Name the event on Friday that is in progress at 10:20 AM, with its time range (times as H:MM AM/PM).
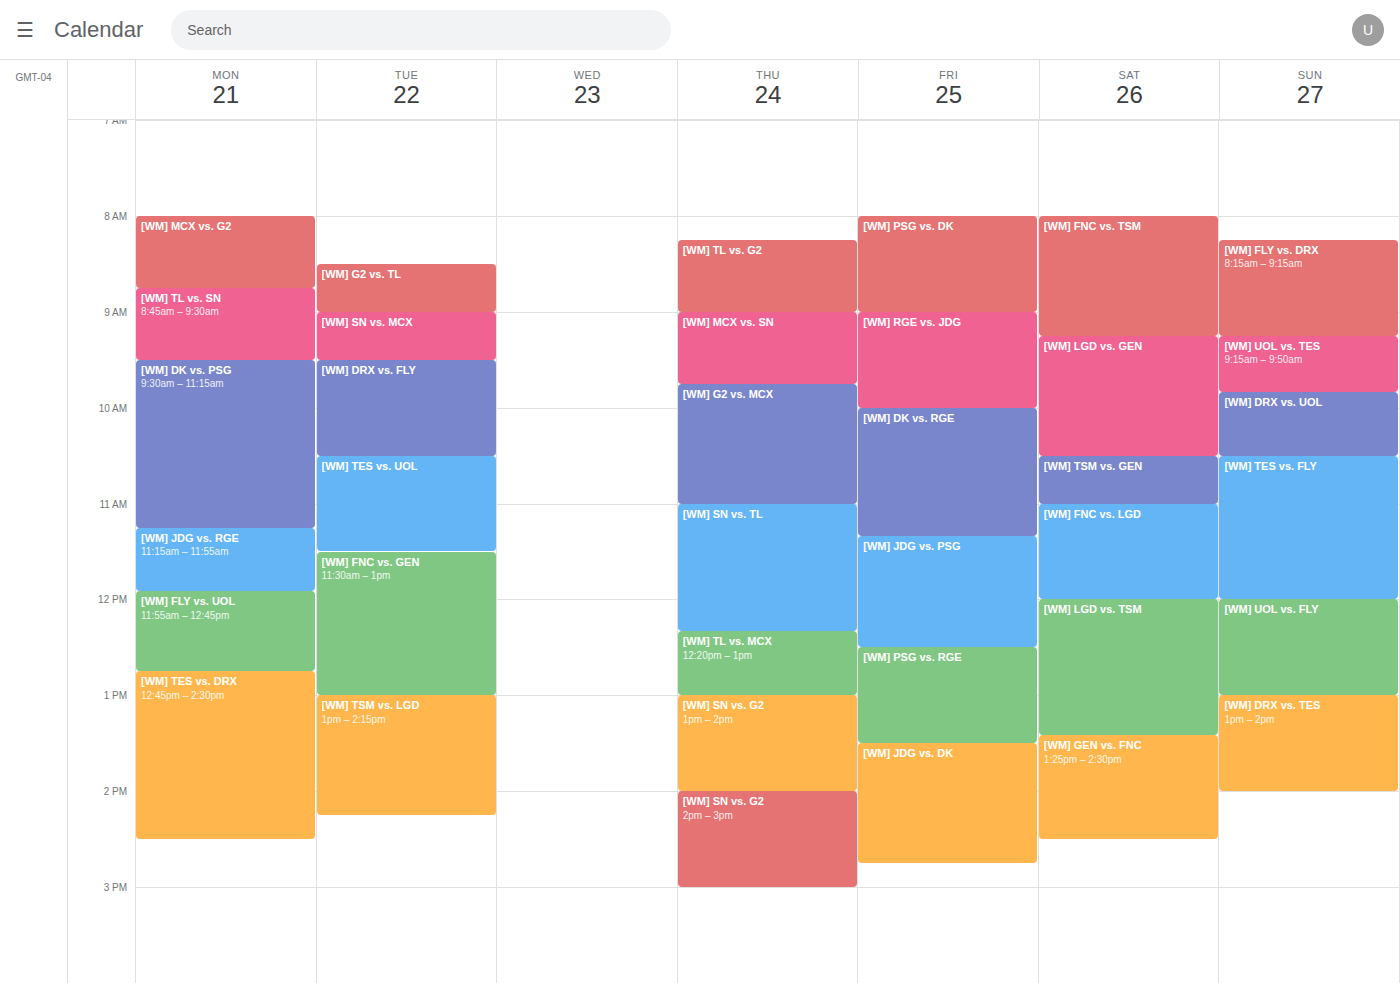
"[WM] DK vs. RGE", 10:00 AM to 11:20 AM